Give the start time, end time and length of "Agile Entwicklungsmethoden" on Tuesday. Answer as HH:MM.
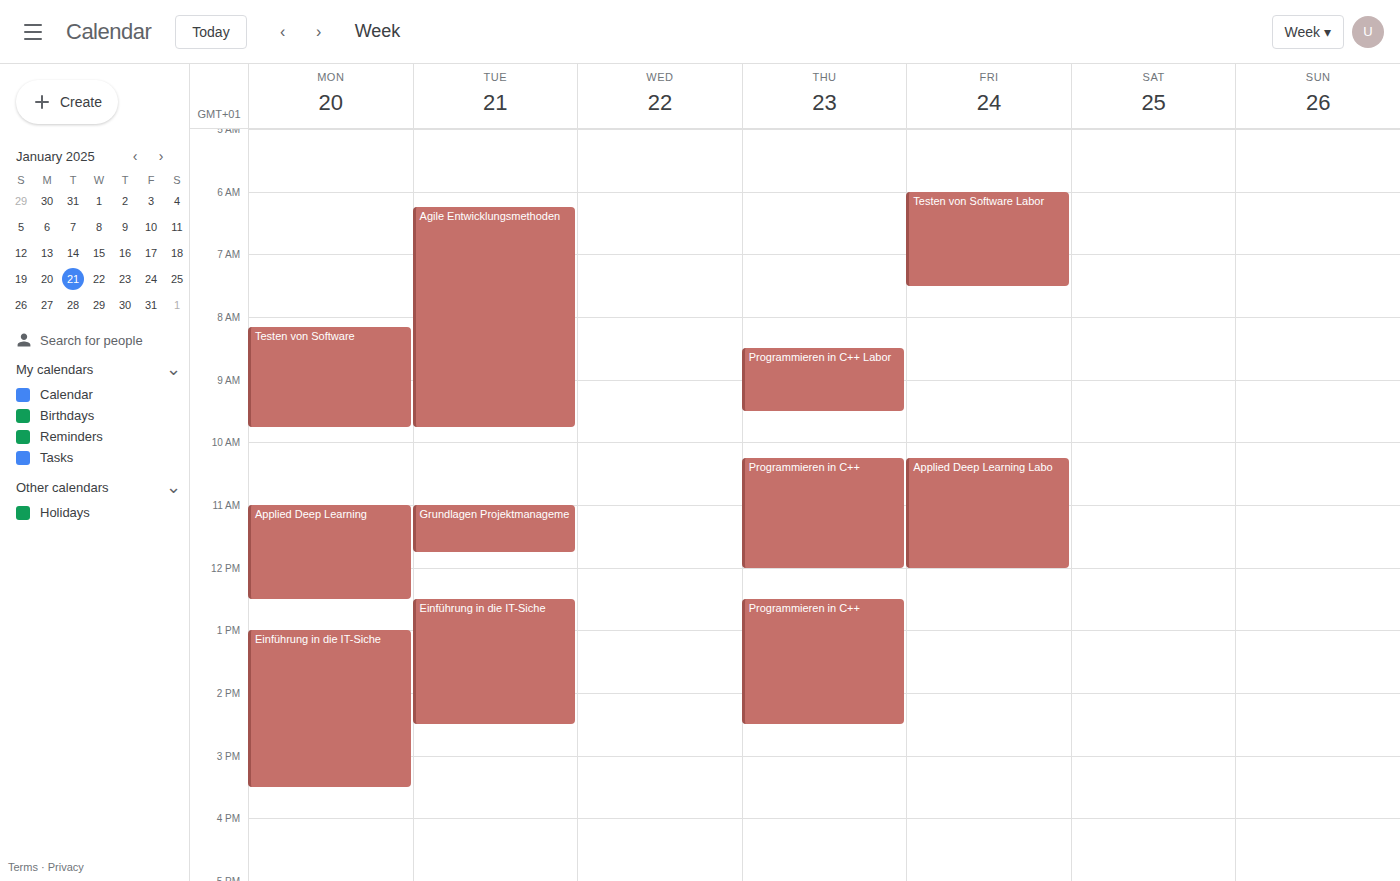
06:15 to 09:45, 3 hours 30 minutes